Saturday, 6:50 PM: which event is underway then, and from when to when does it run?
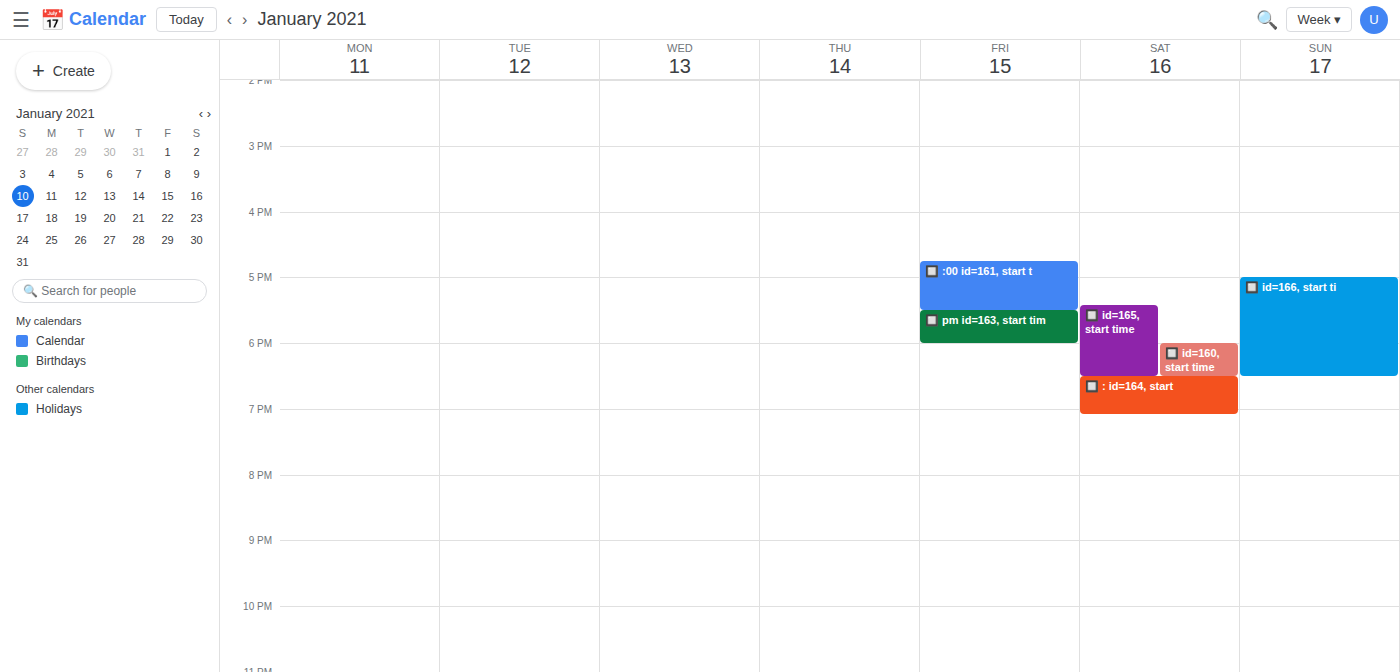
"🔲 : id=164, start", 6:30 PM to 7:05 PM